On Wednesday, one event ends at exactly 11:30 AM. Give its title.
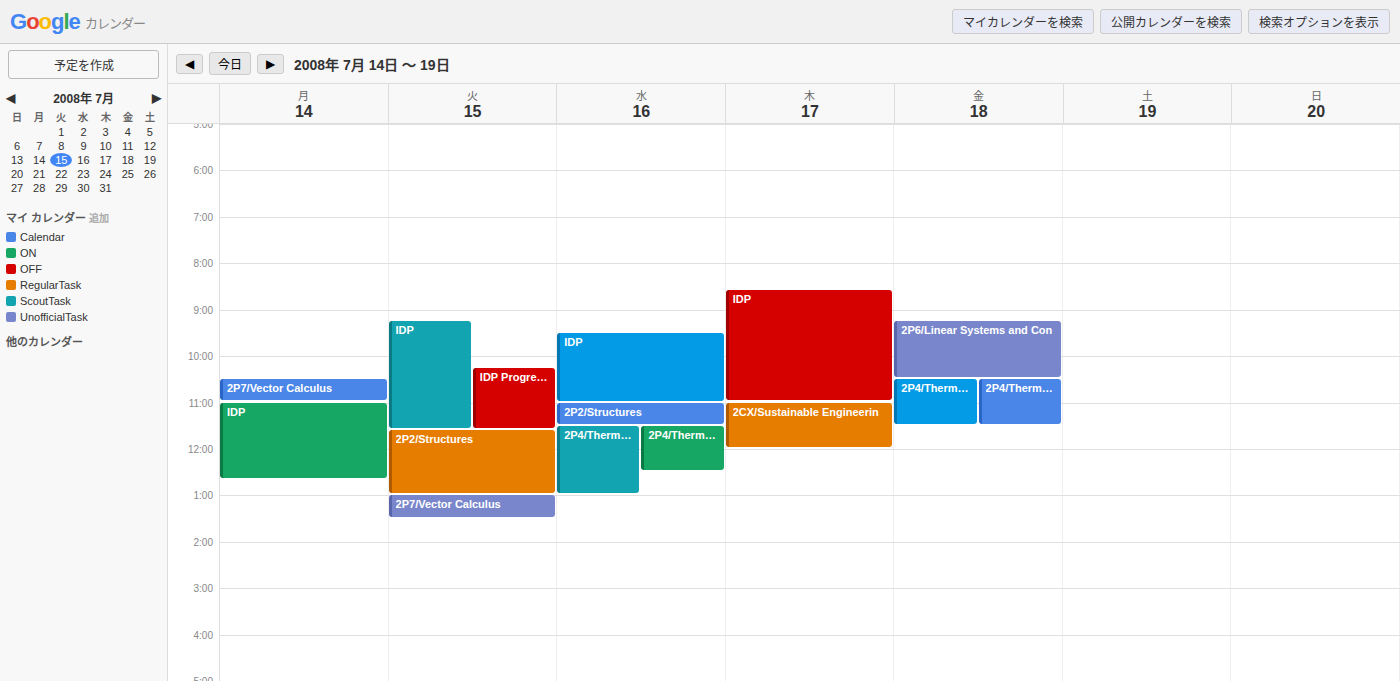
"2P2/Structures"